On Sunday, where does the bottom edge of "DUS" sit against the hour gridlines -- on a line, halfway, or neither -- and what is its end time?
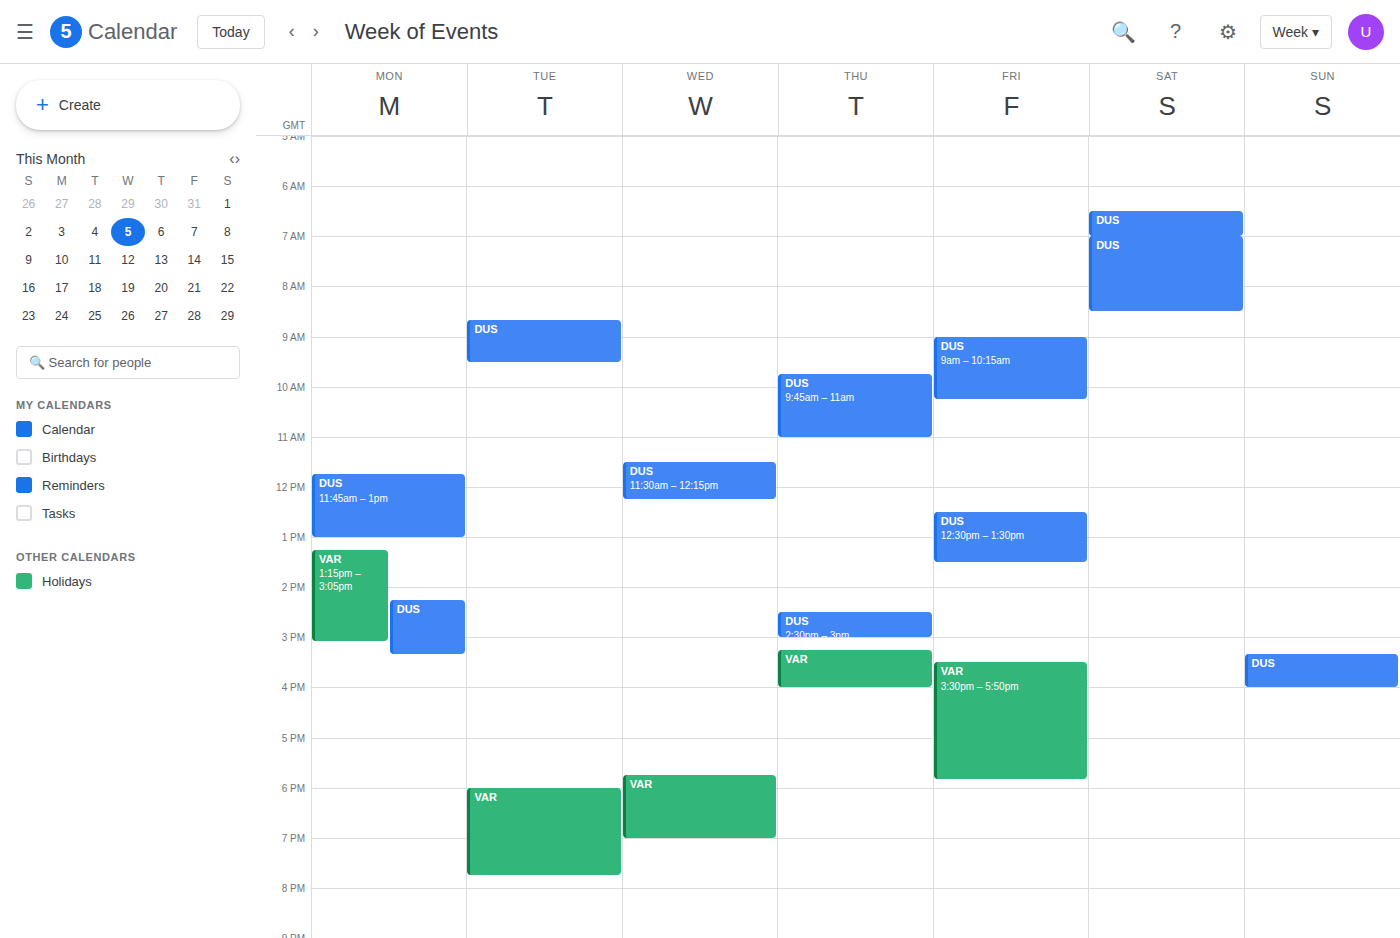
4:00 PM -- exactly on the 4 PM line.